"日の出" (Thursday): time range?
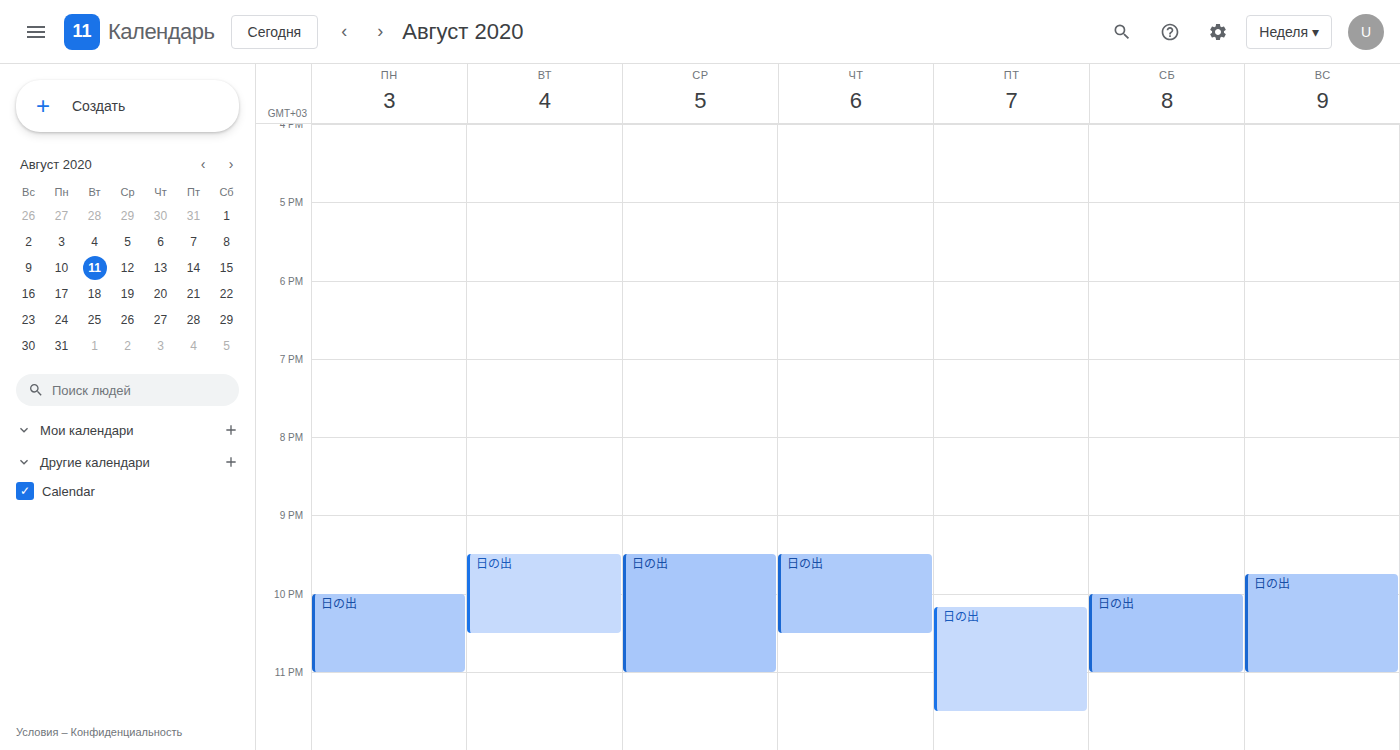
21:30 to 22:30